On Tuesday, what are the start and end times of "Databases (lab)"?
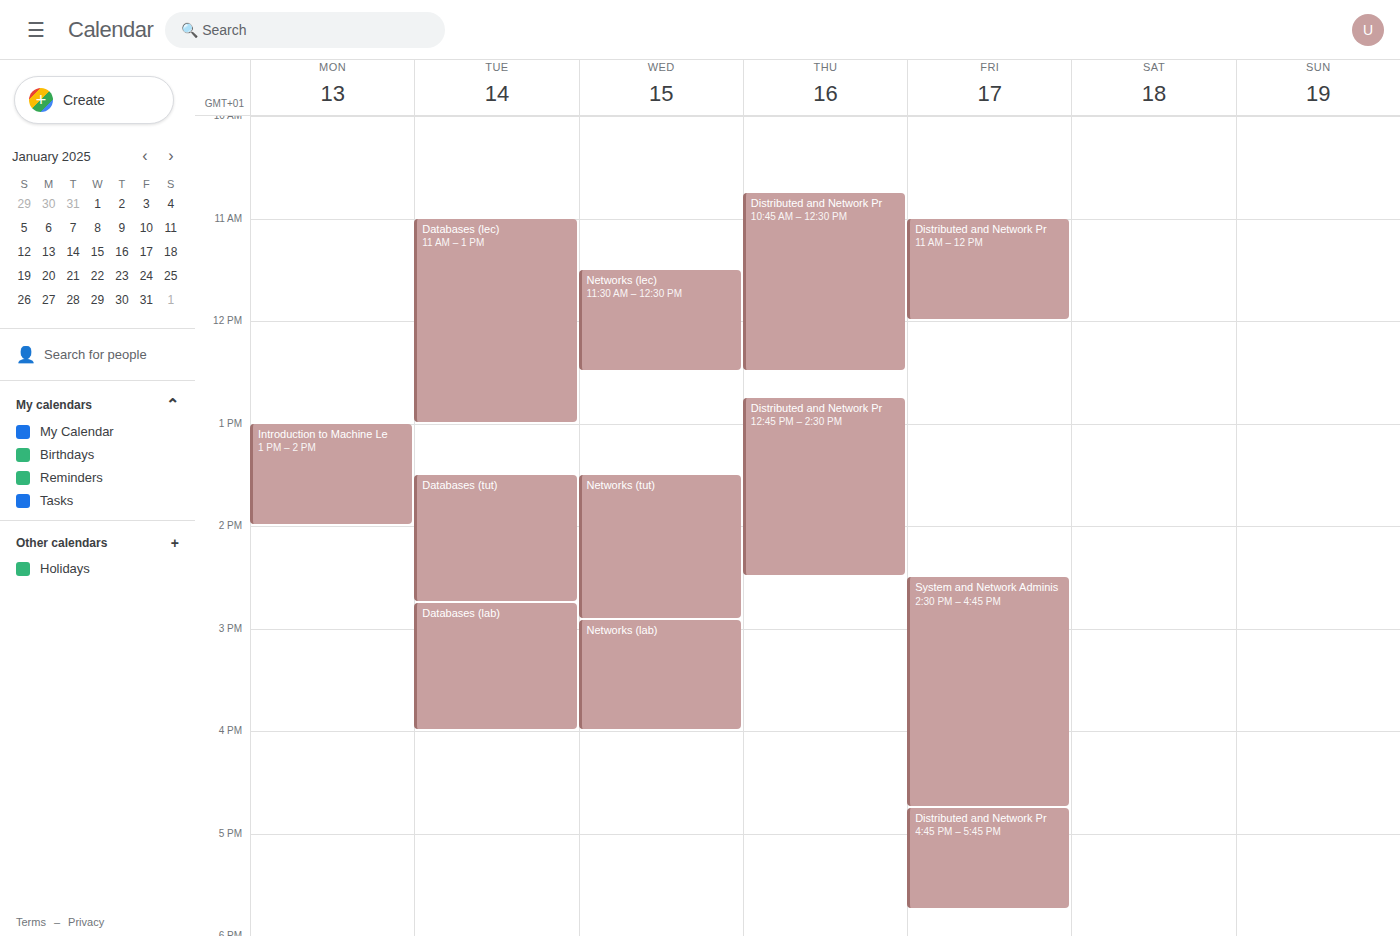
2:45 PM to 4:00 PM